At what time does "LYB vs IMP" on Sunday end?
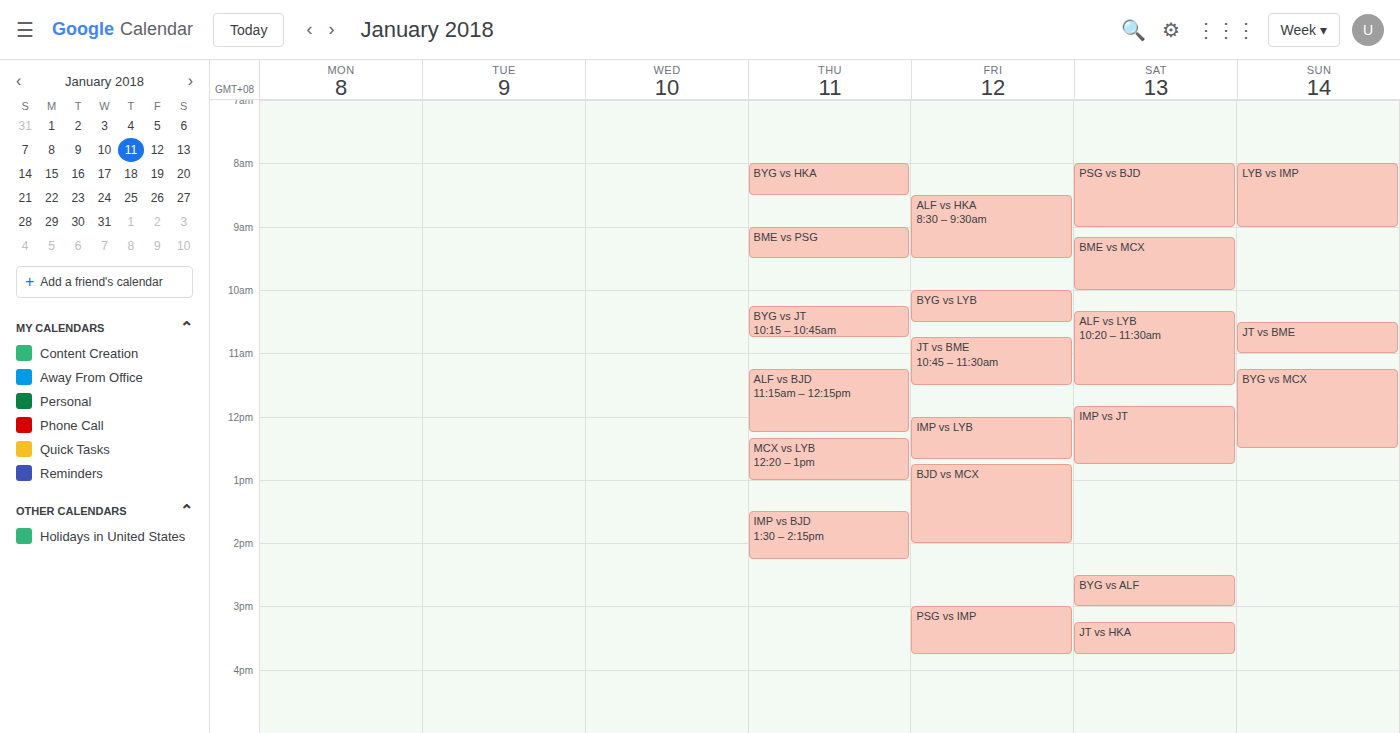
9:00 AM